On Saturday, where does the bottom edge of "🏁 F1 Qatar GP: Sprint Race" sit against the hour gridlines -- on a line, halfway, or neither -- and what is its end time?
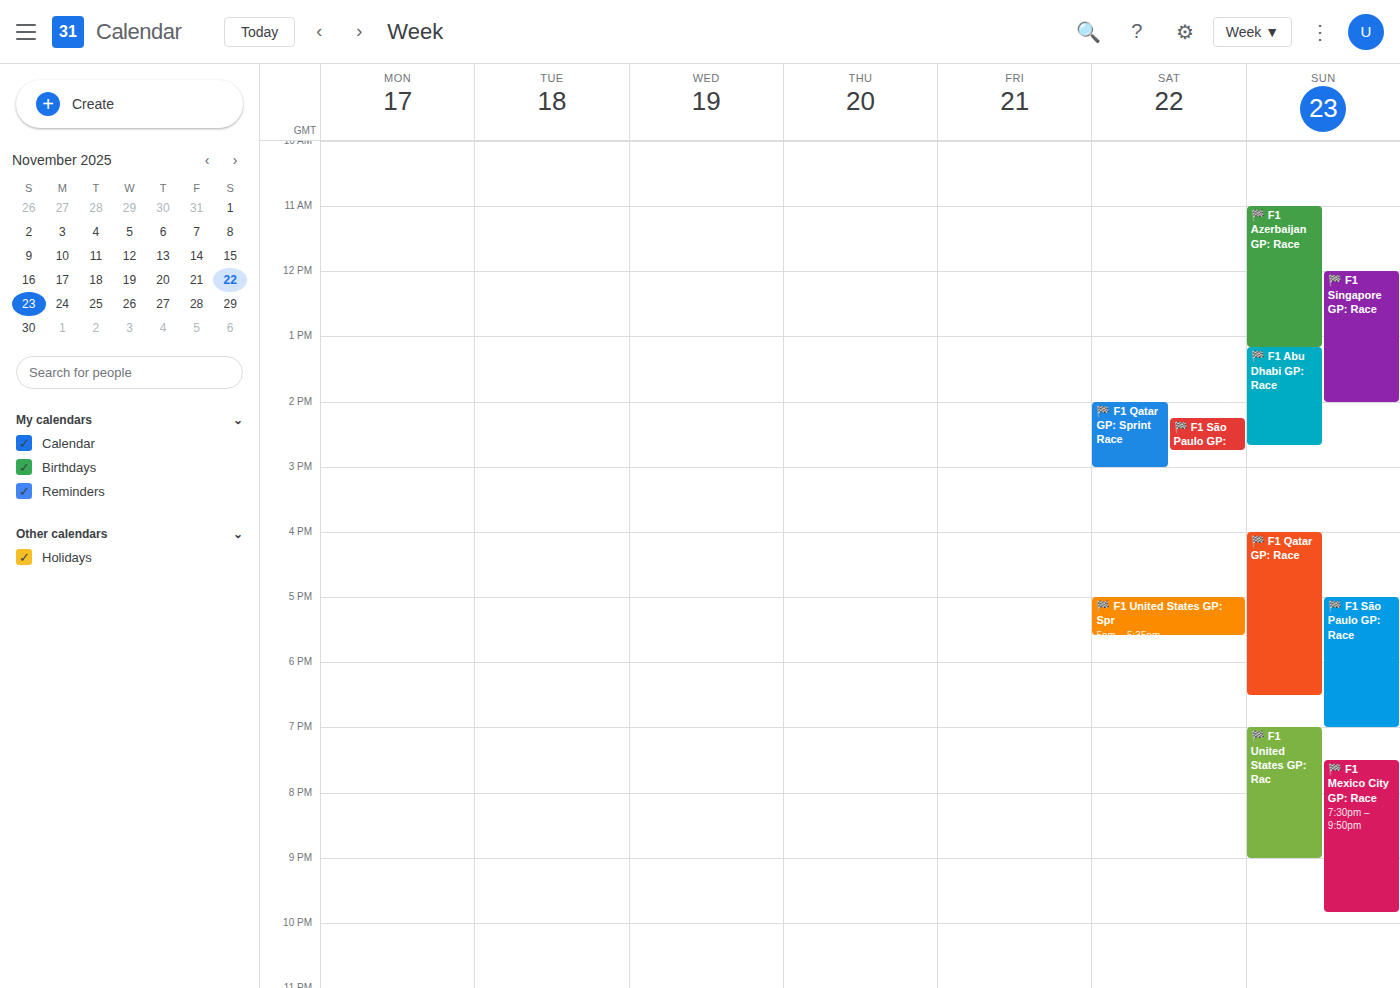
3:00 PM -- exactly on the 3 PM line.